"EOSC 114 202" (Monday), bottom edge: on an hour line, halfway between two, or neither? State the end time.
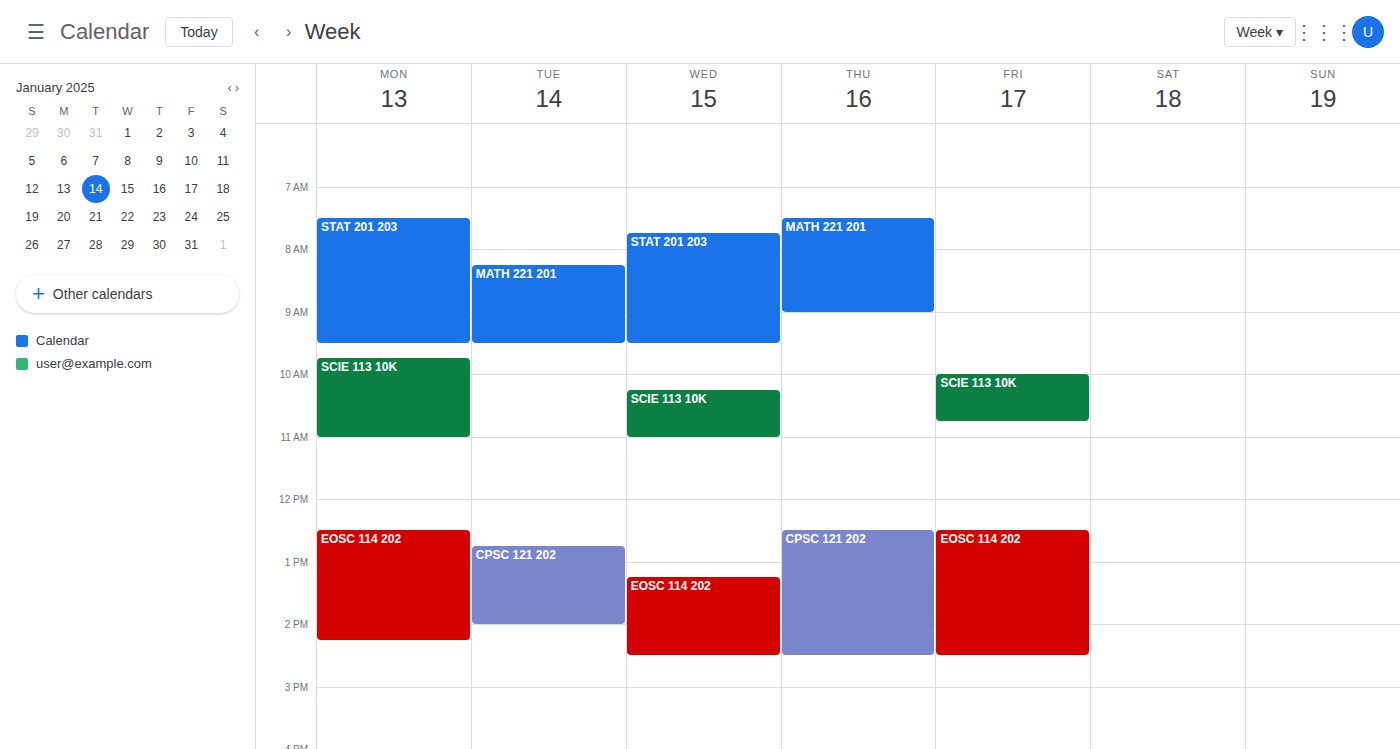
2:15 PM -- neither: a quarter of the way from the 2 PM line to the 3 PM line.